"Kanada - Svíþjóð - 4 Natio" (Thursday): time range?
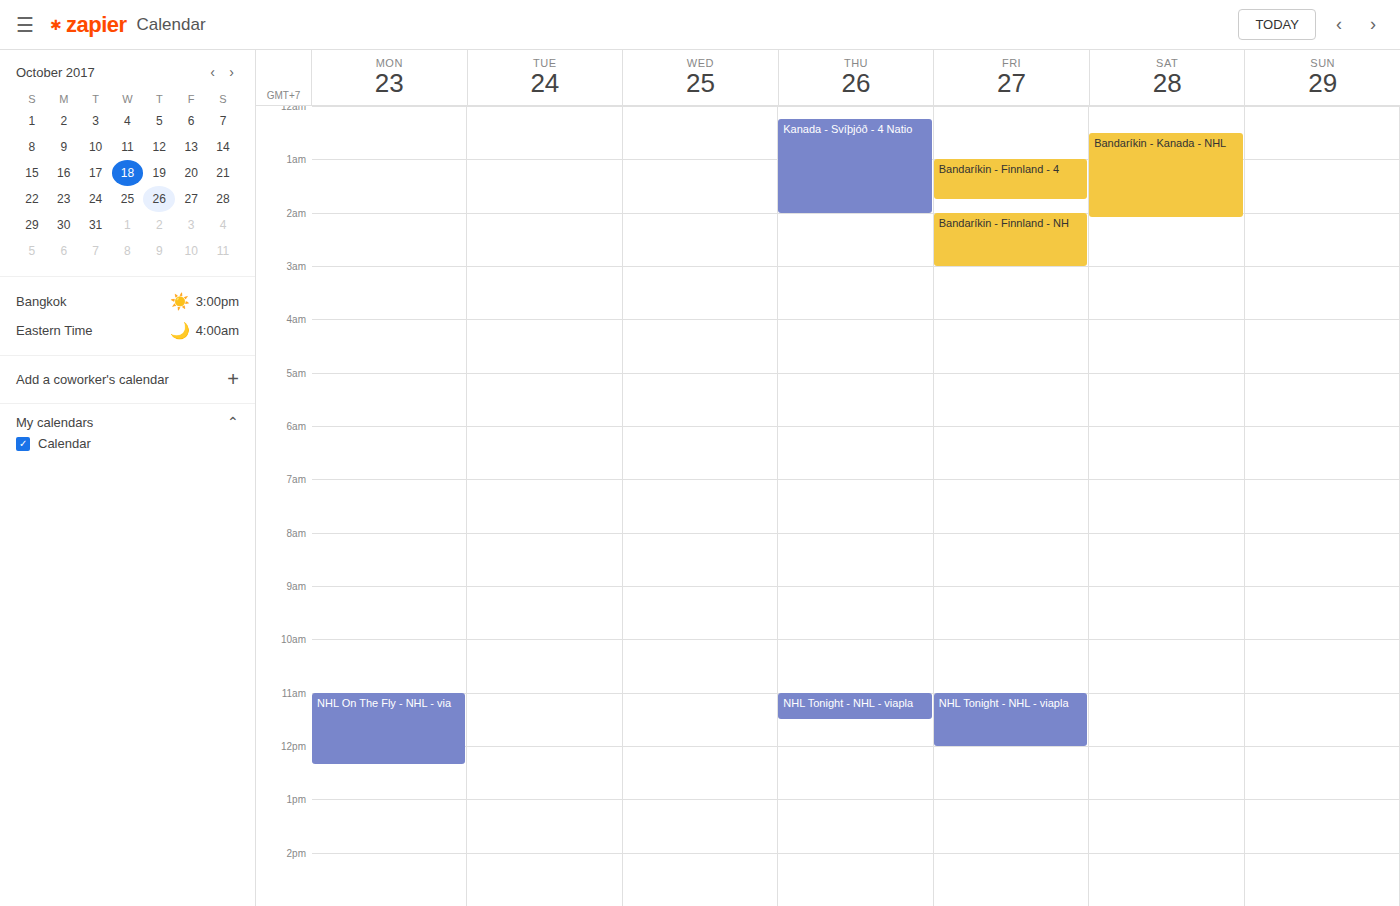
12:15 AM to 2:00 AM